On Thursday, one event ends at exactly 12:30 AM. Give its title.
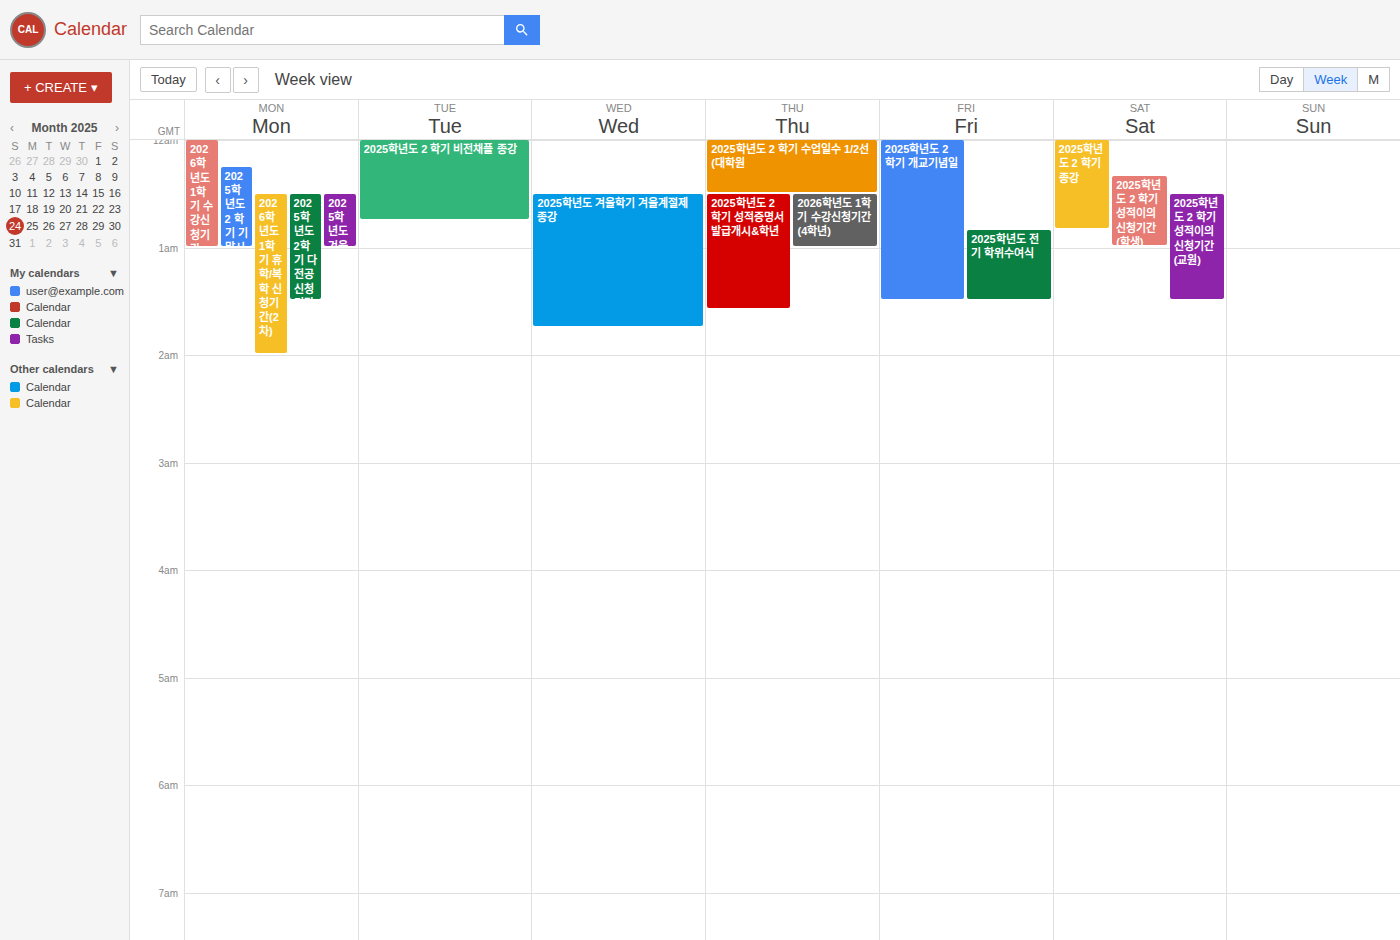
"2025학년도 2 학기 수업일수 1/2선(대학원"